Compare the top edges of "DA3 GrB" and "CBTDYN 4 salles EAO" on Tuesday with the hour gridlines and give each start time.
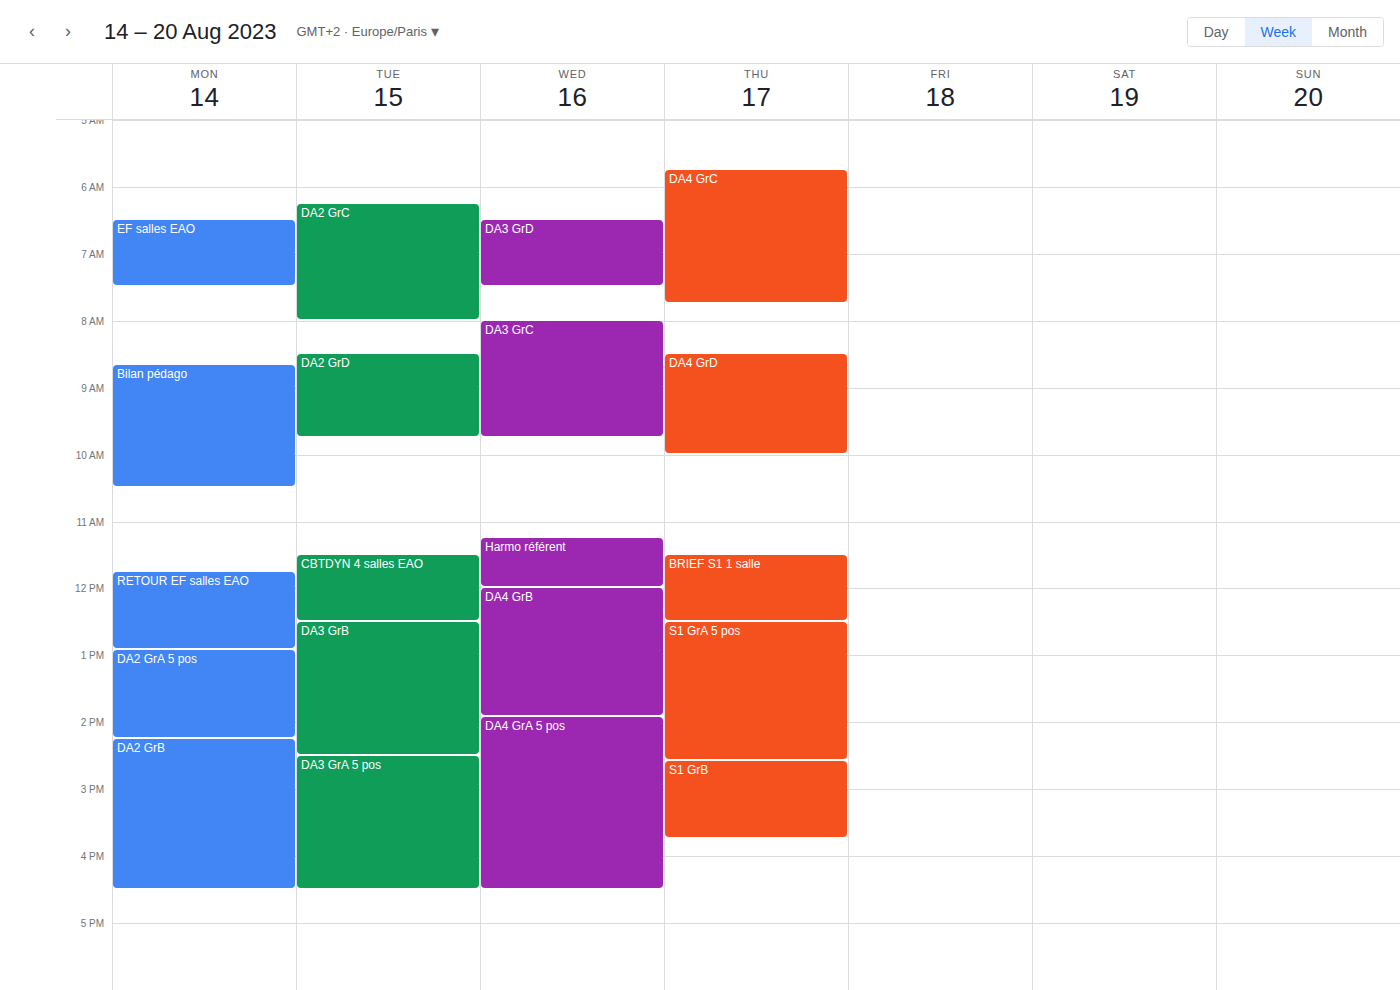
"DA3 GrB": 12:30 PM, halfway between the 12 PM and 1 PM lines. "CBTDYN 4 salles EAO": 11:30 AM, halfway between the 11 AM and 12 PM lines.